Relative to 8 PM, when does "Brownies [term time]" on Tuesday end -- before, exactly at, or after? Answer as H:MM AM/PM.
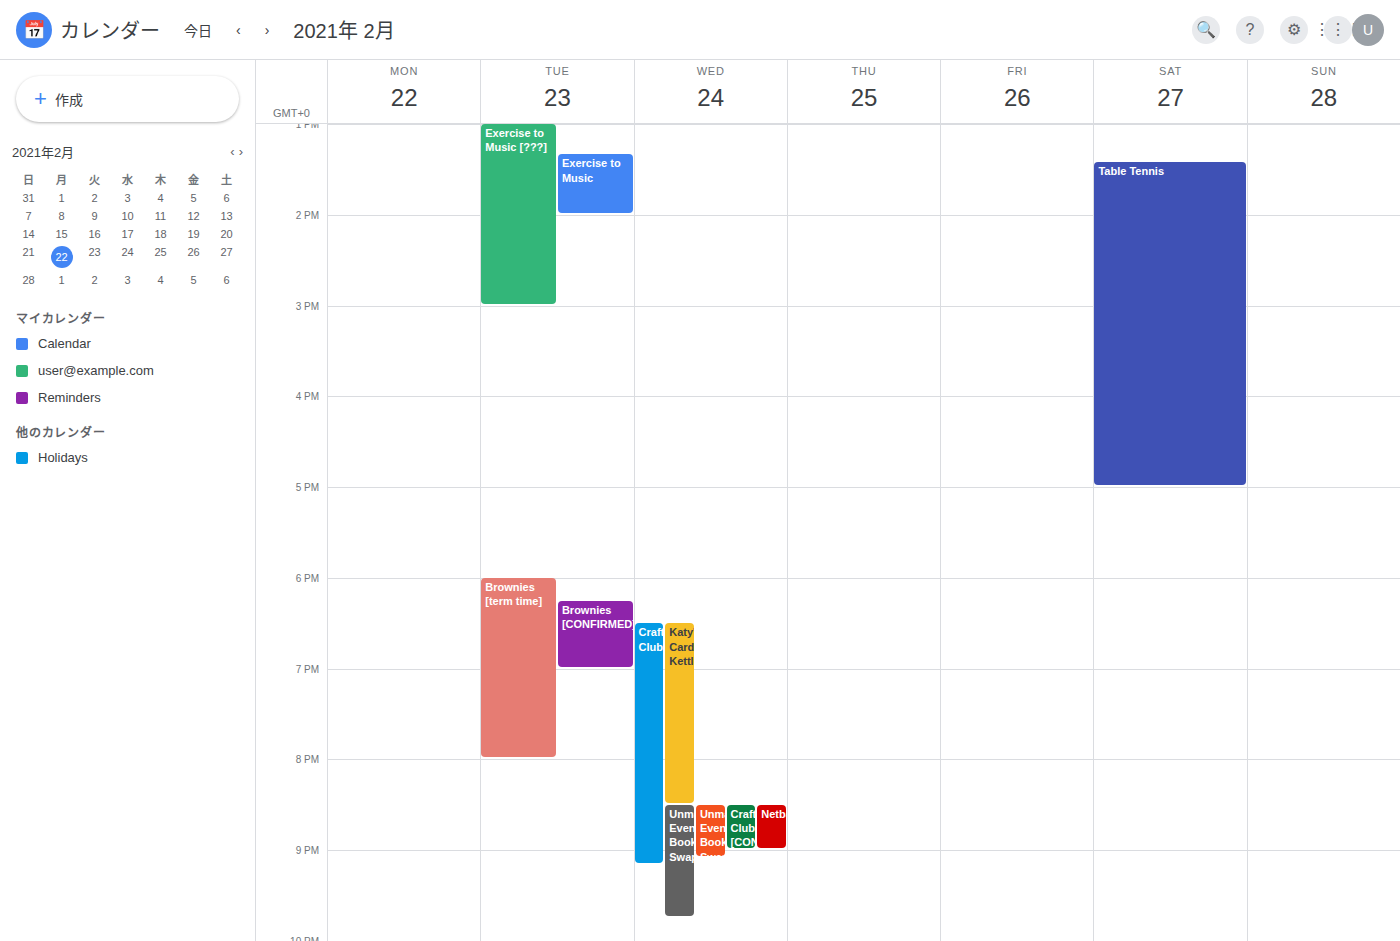
8:00 PM -- exactly at 8 PM, on the 8 PM line.